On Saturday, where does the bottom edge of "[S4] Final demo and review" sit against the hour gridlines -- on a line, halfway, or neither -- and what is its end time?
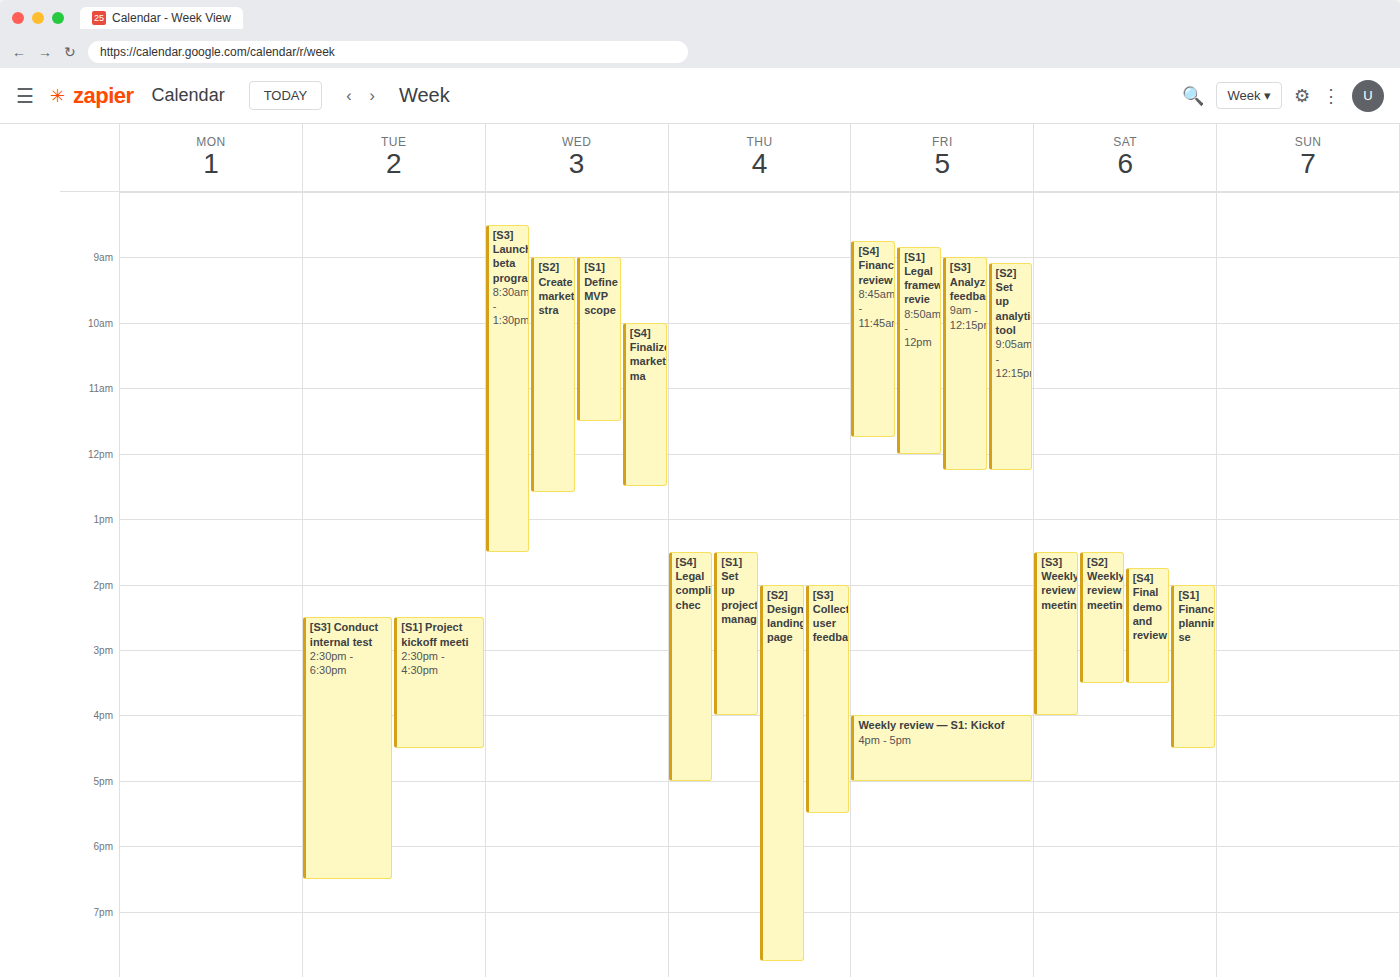
3:30 PM -- halfway between the 3 PM and 4 PM lines.